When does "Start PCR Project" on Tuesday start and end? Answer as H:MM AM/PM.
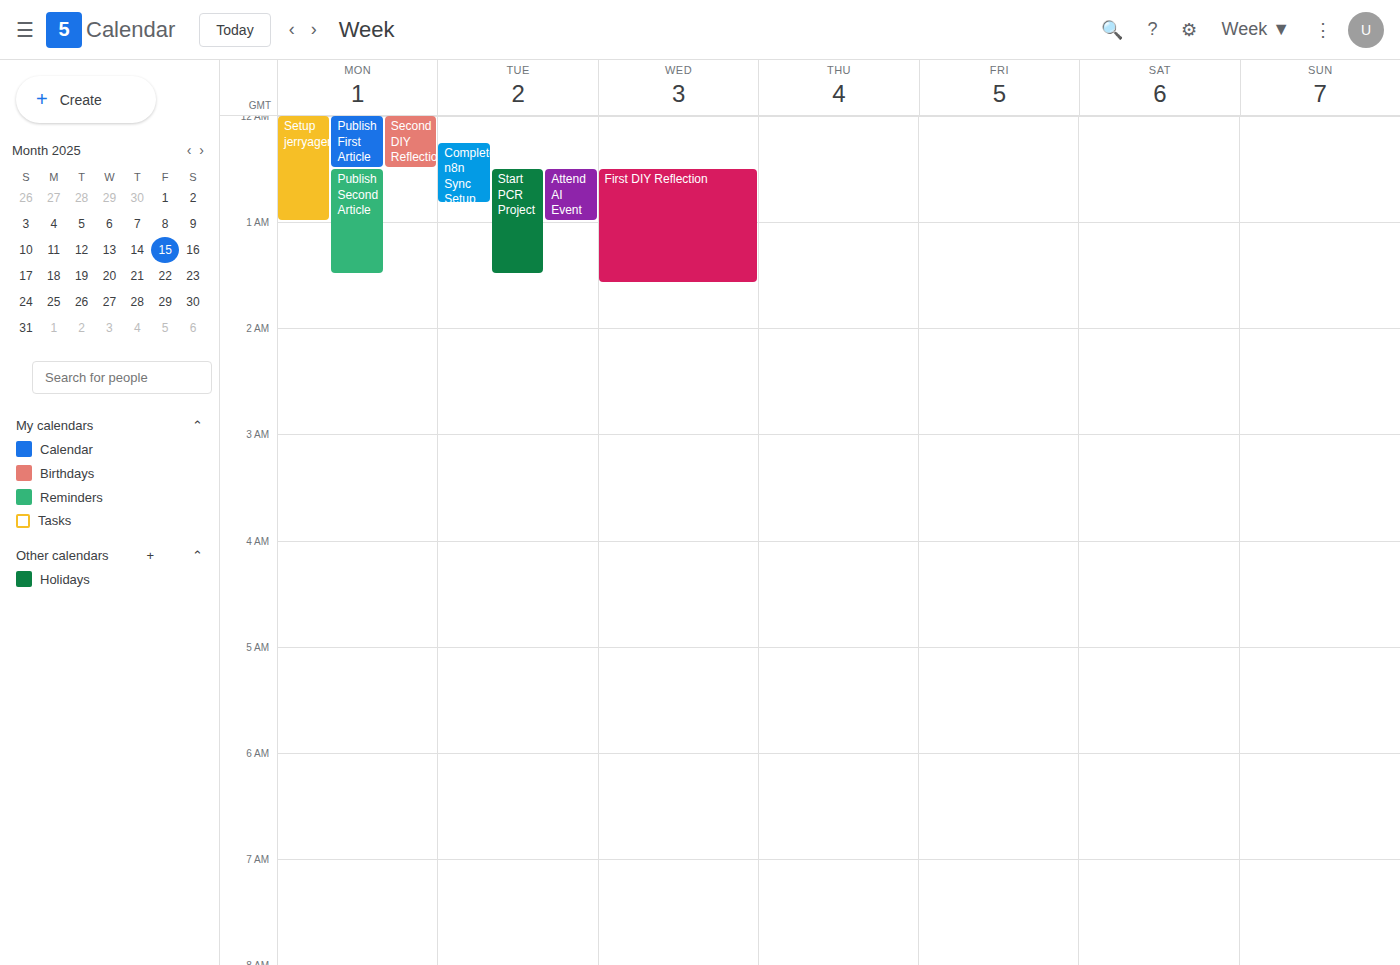
12:30 AM to 1:30 AM